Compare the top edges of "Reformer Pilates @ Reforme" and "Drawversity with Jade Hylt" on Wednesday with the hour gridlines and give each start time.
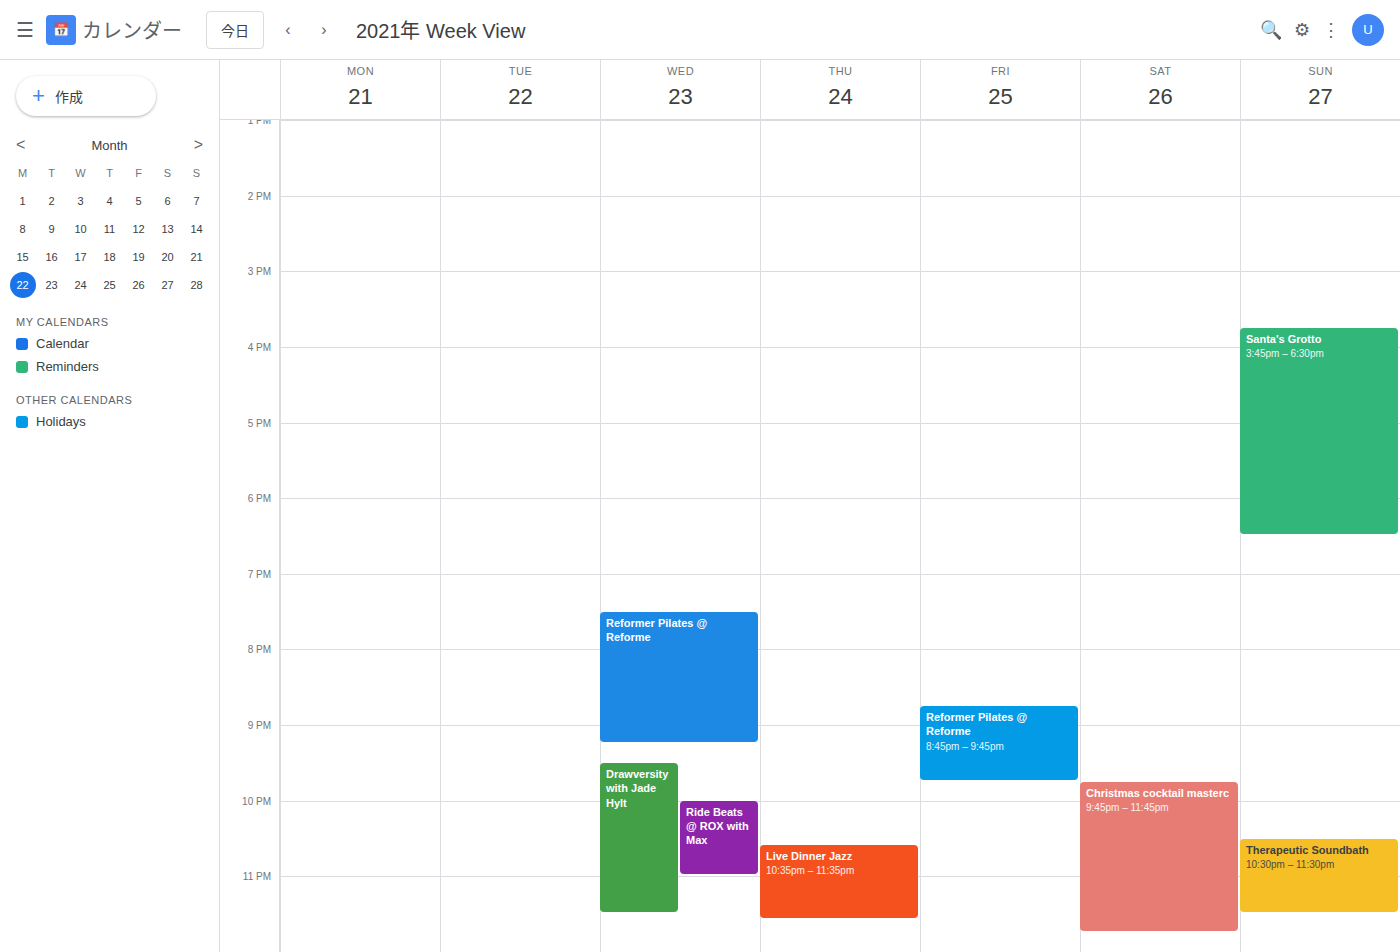
"Reformer Pilates @ Reforme": 7:30 PM, halfway between the 7 PM and 8 PM lines. "Drawversity with Jade Hylt": 9:30 PM, halfway between the 9 PM and 10 PM lines.